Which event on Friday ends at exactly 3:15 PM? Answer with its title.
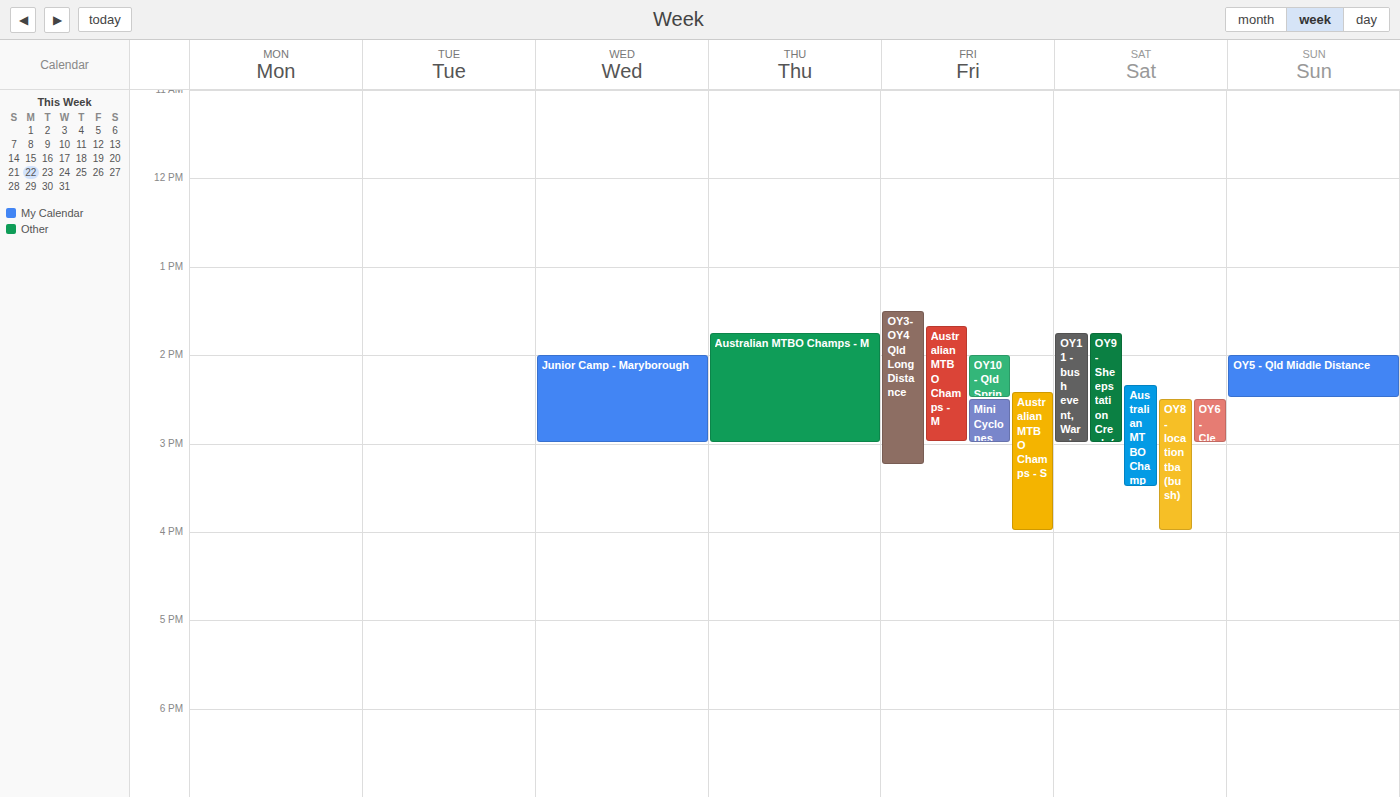
"OY3-OY4 Qld Long Distance"